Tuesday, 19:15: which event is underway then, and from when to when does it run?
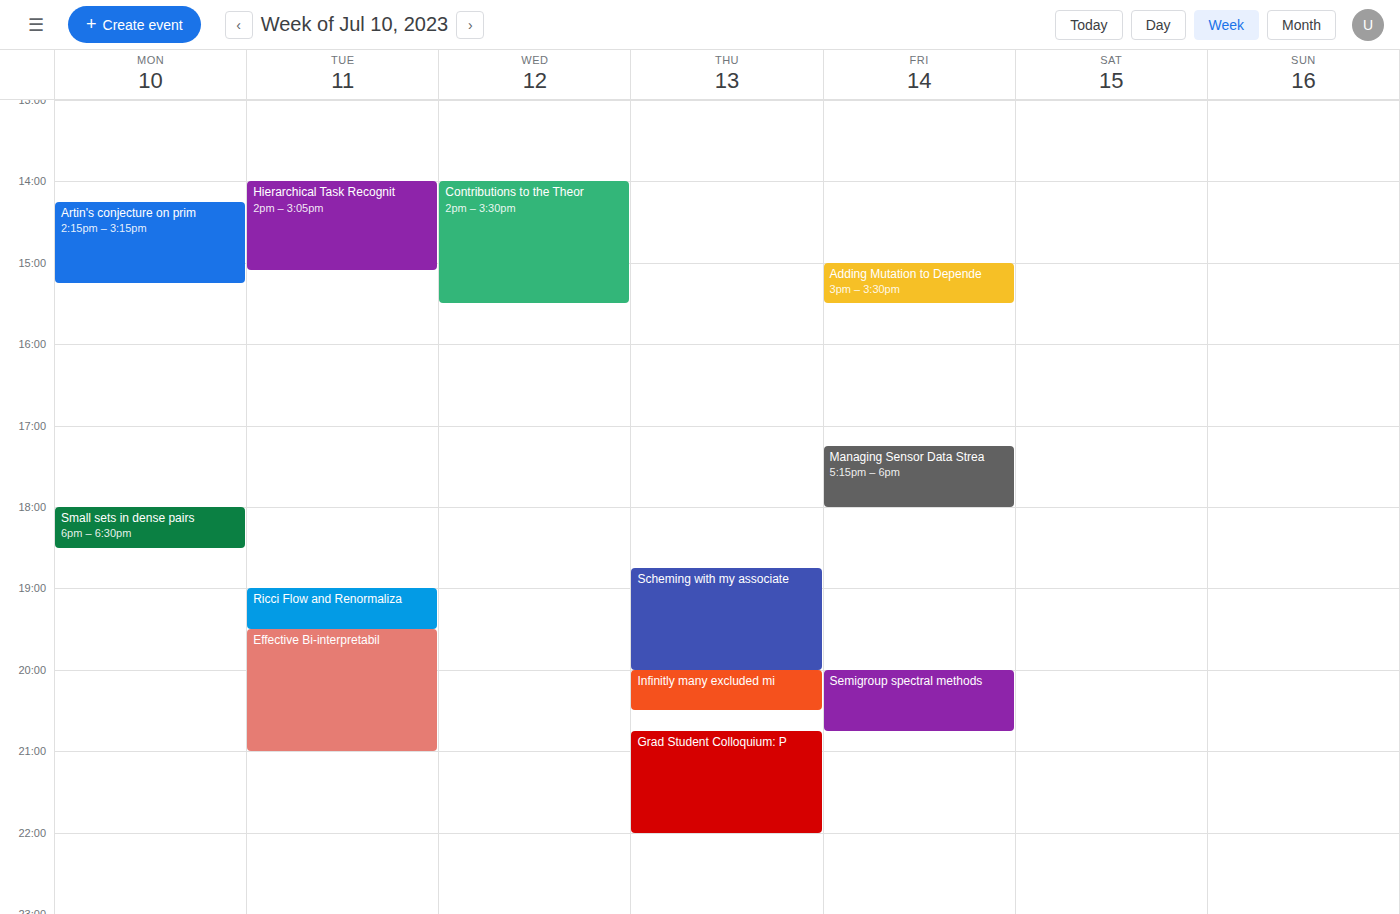
"Ricci Flow and Renormaliza", 19:00 to 19:30